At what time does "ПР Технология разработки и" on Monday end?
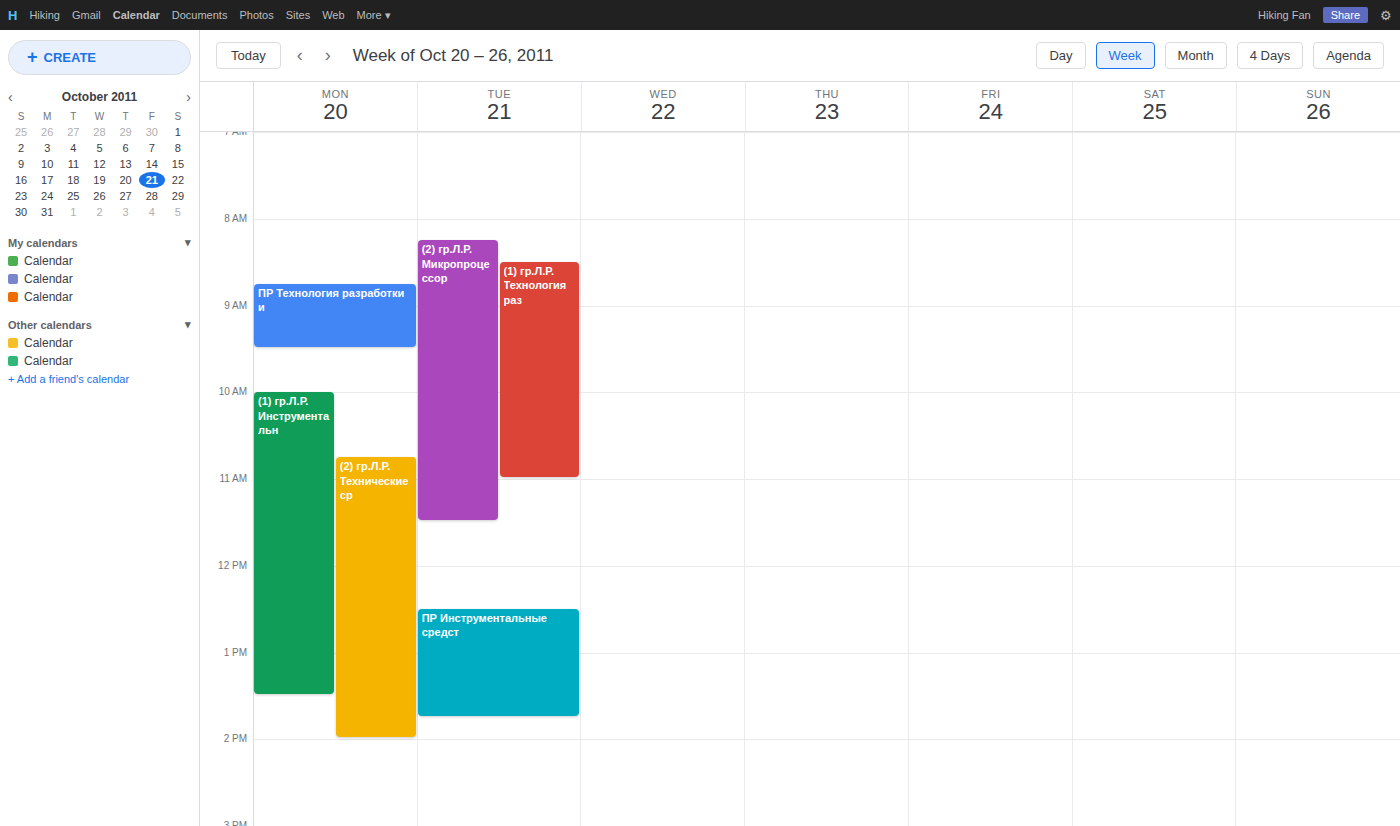
9:30 AM